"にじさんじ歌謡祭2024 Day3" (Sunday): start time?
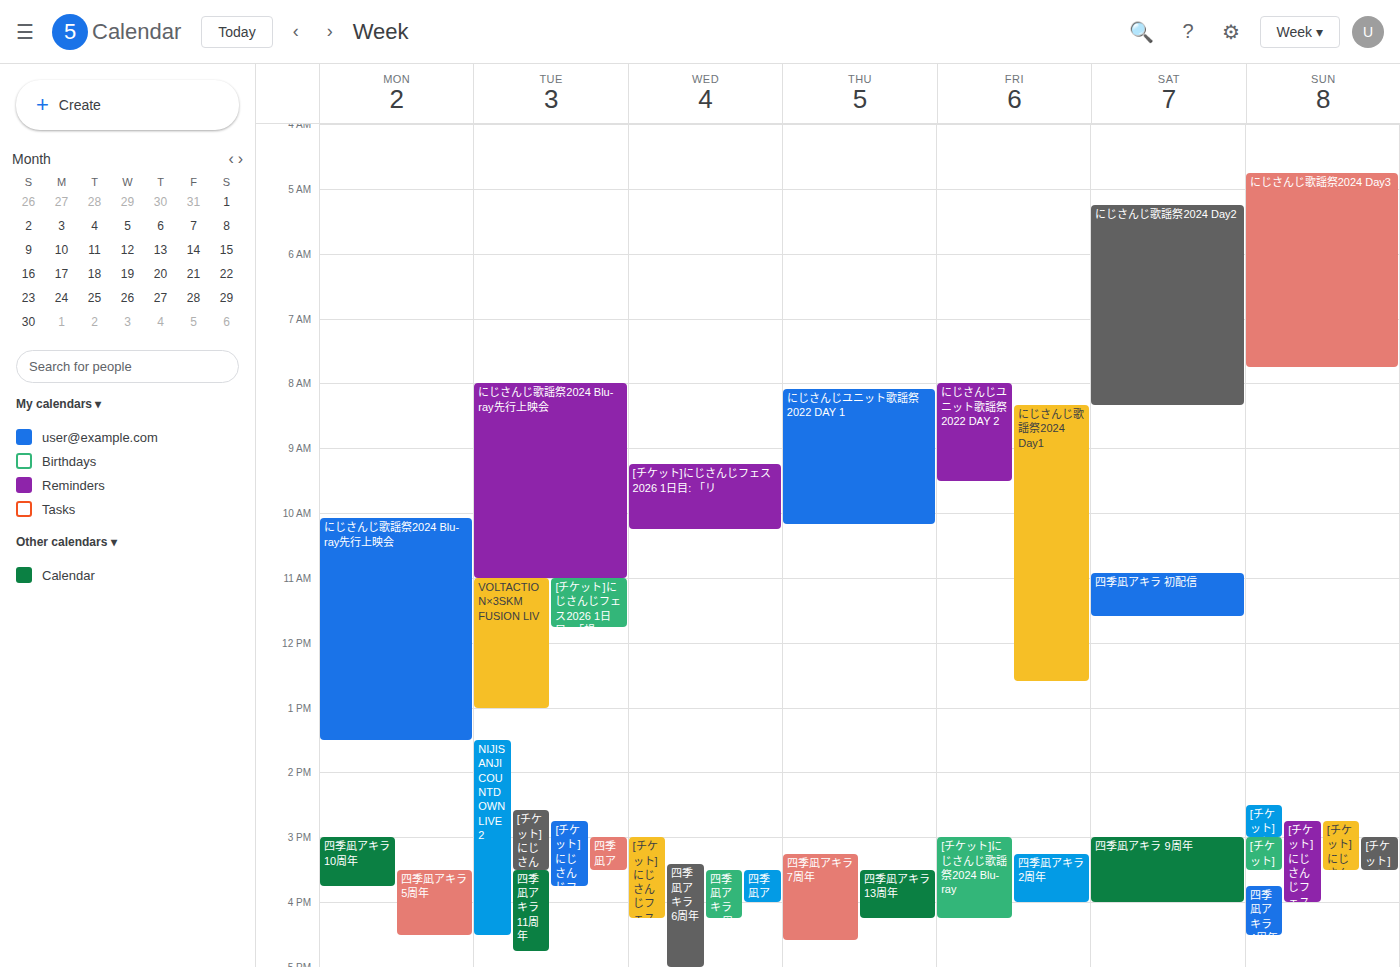
4:45 AM